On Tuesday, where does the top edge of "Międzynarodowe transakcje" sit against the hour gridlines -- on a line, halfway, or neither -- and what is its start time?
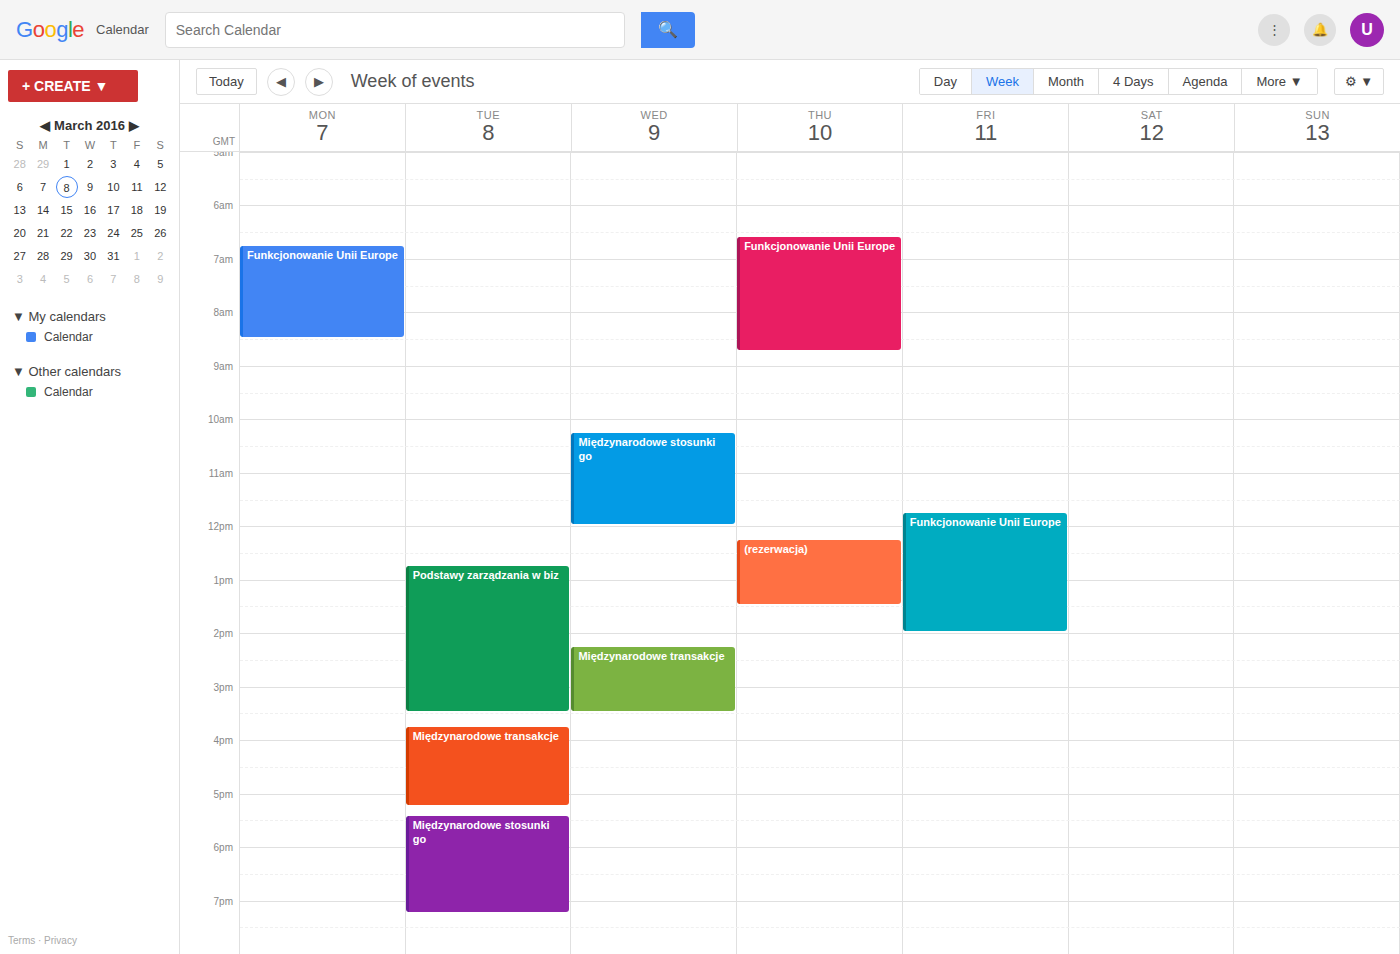
3:45 PM -- neither: three quarters of the way from the 3 PM line to the 4 PM line.